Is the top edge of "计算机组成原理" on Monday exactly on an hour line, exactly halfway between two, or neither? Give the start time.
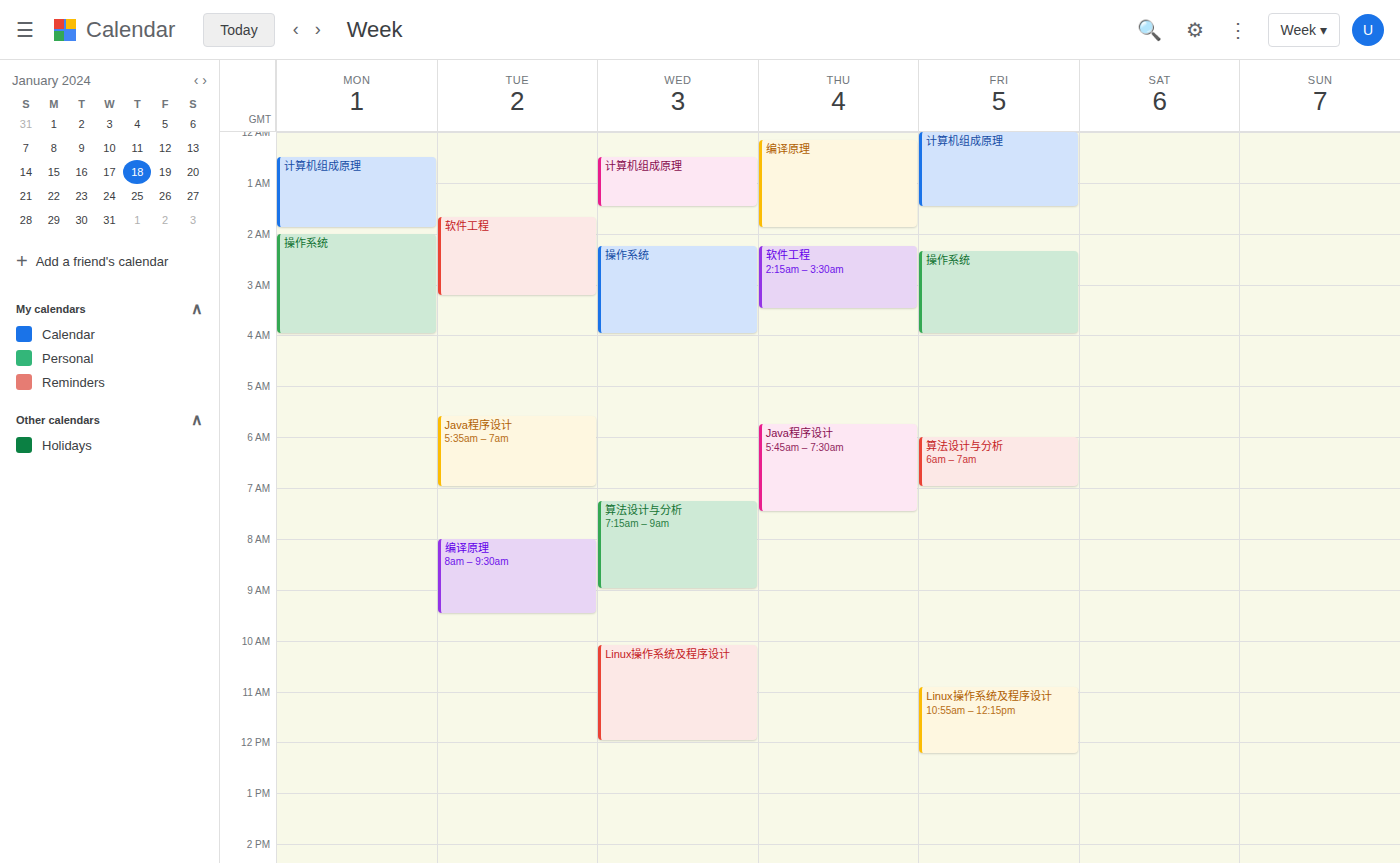
12:30 AM -- halfway between the 12 AM and 1 AM lines.